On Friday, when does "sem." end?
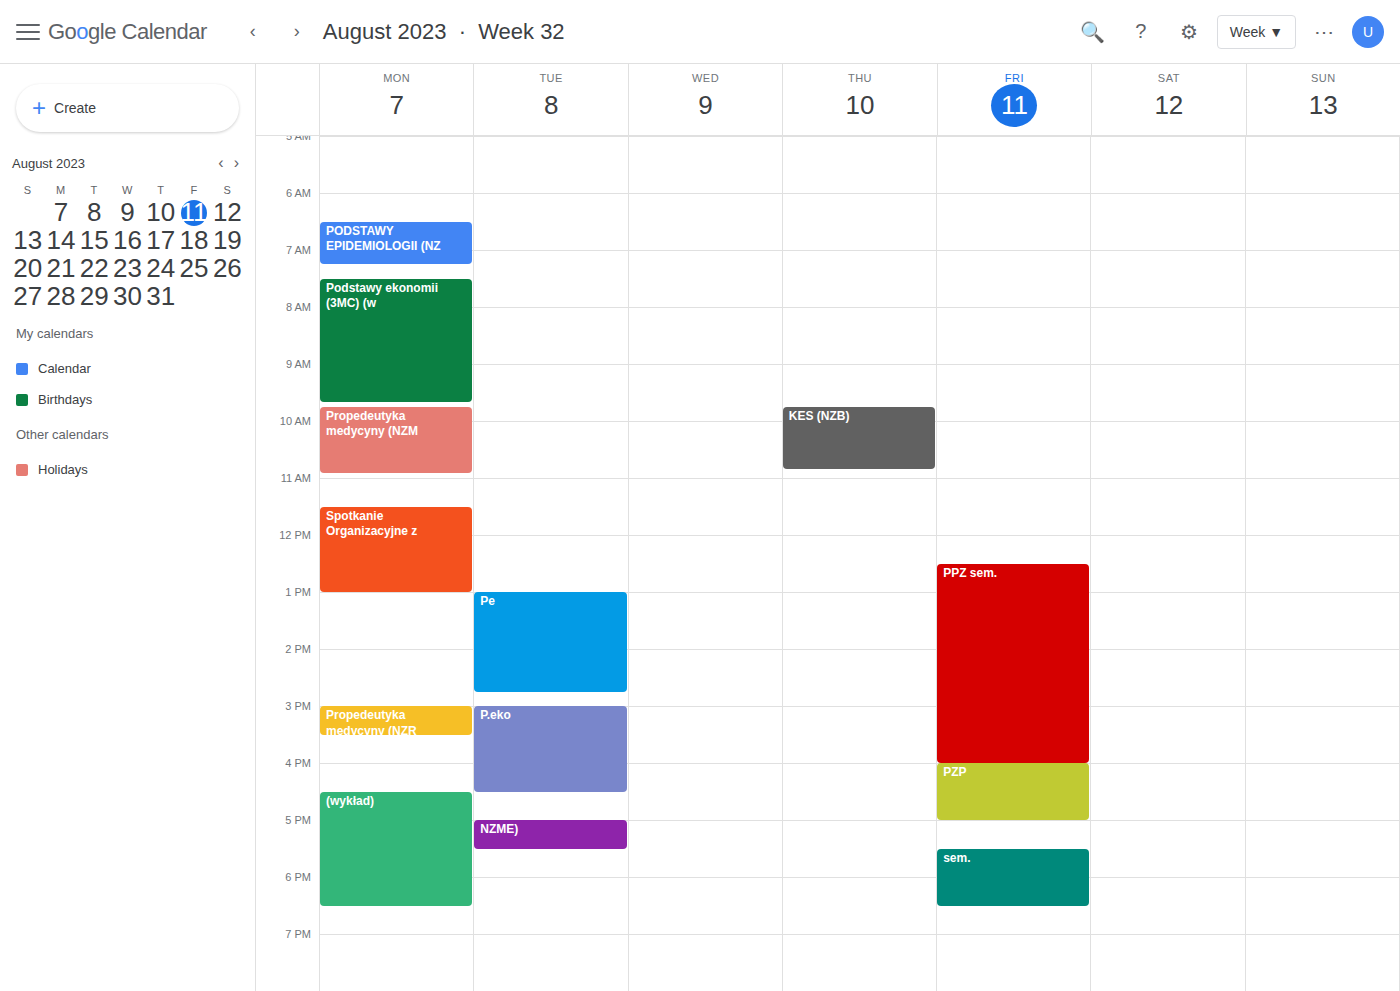
6:30 PM